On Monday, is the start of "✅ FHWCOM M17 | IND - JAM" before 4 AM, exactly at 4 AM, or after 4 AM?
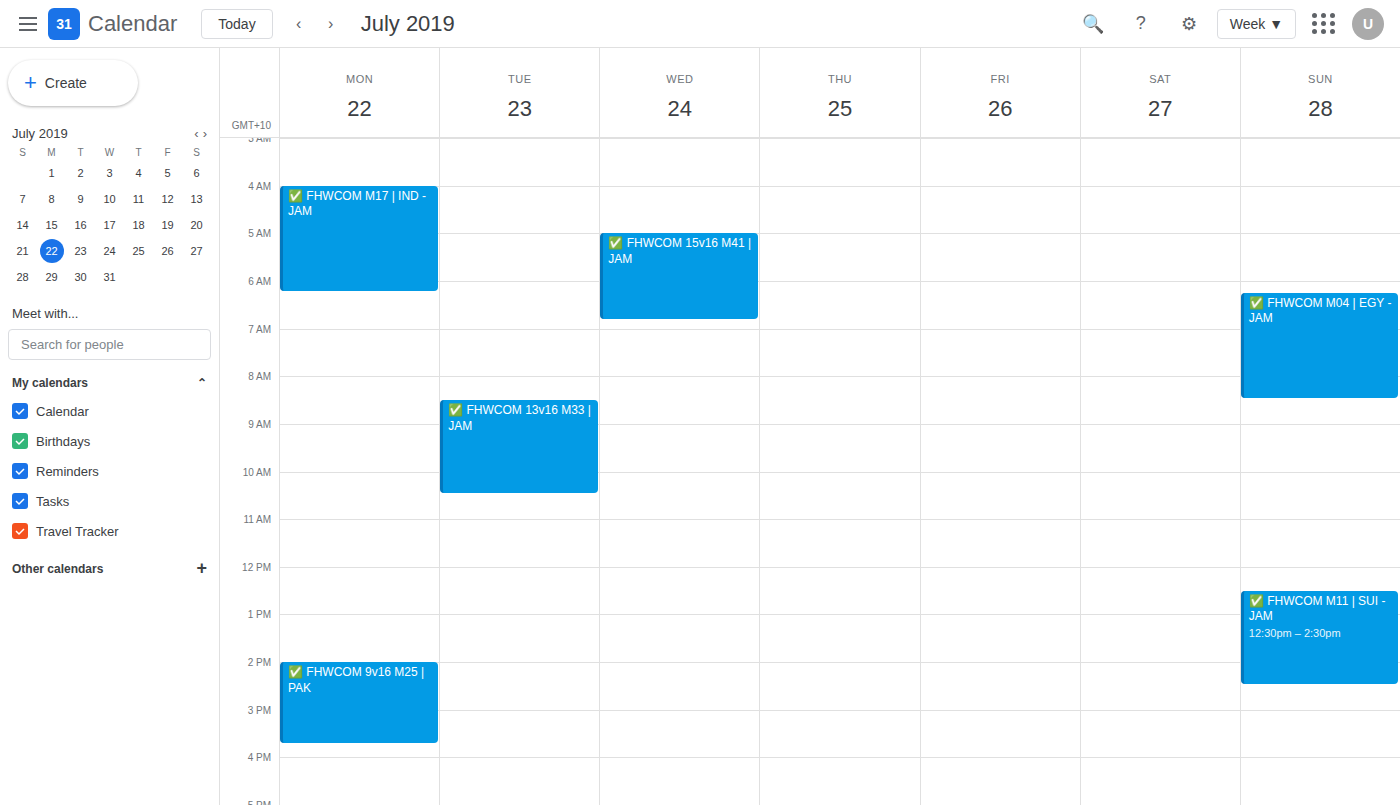
4:00 AM -- exactly at 4 AM, on the 4 AM line.